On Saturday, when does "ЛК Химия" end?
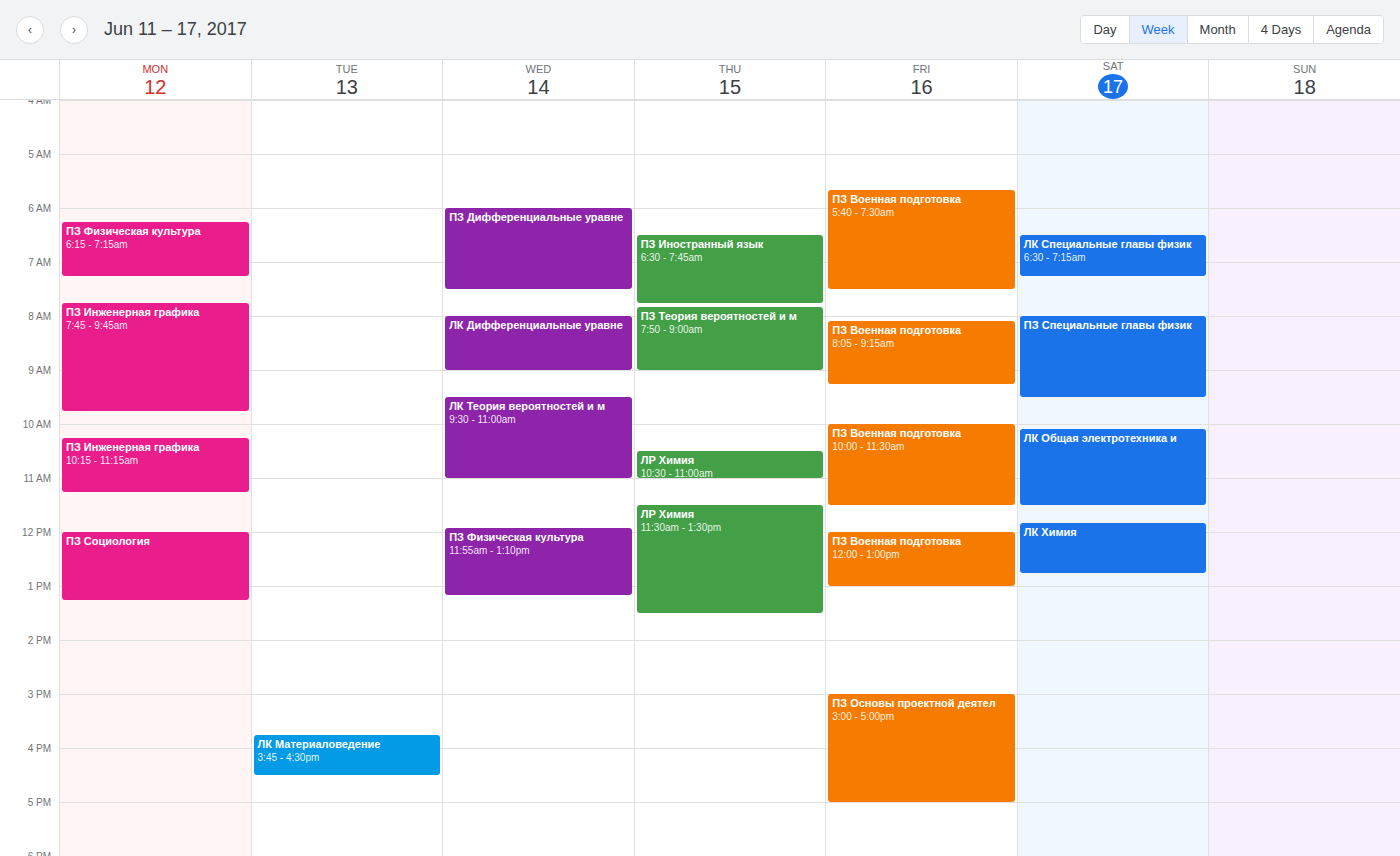
12:45